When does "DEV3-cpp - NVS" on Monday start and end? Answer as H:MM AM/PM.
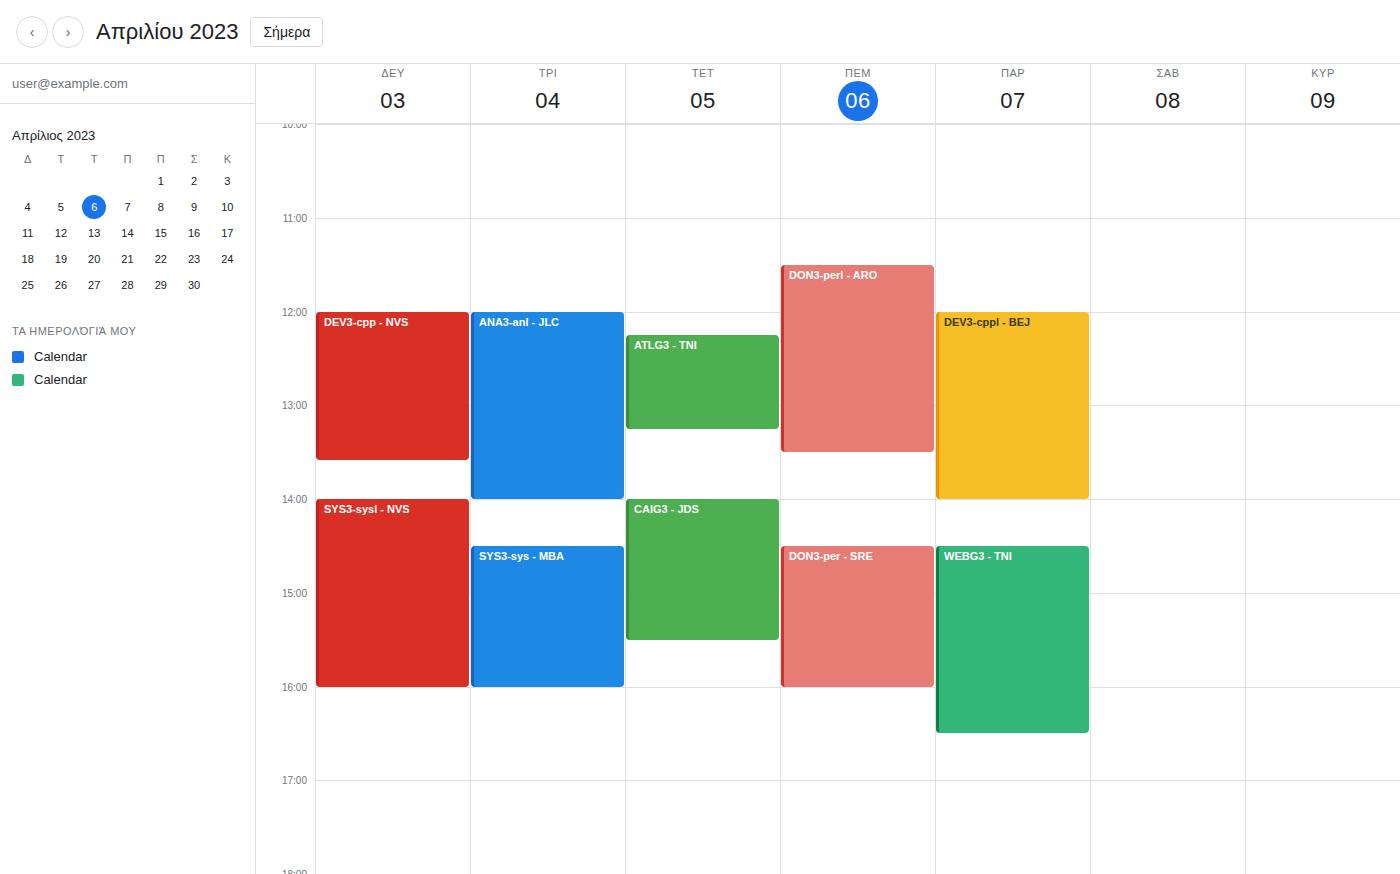
12:00 PM to 1:35 PM